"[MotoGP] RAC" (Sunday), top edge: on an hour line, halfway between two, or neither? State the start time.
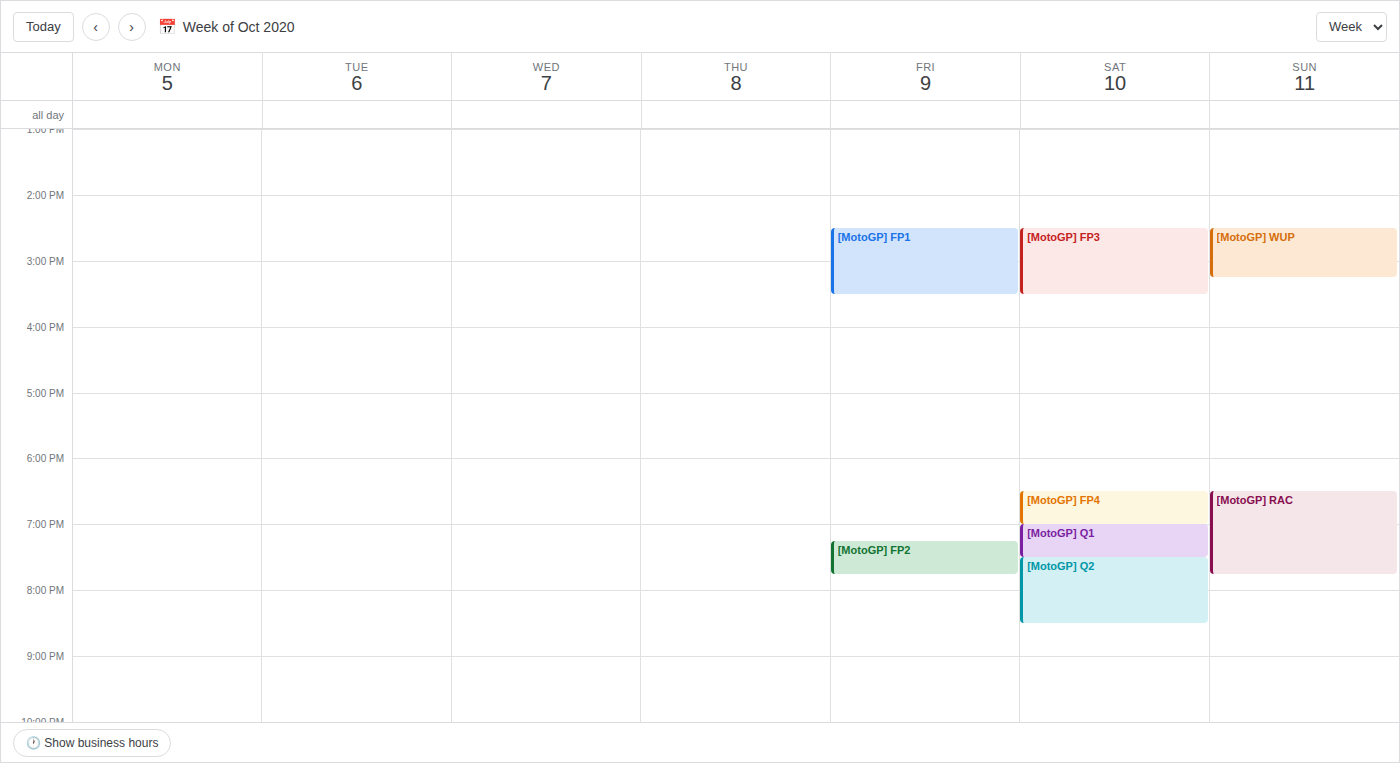
6:30 PM -- halfway between the 6 PM and 7 PM lines.